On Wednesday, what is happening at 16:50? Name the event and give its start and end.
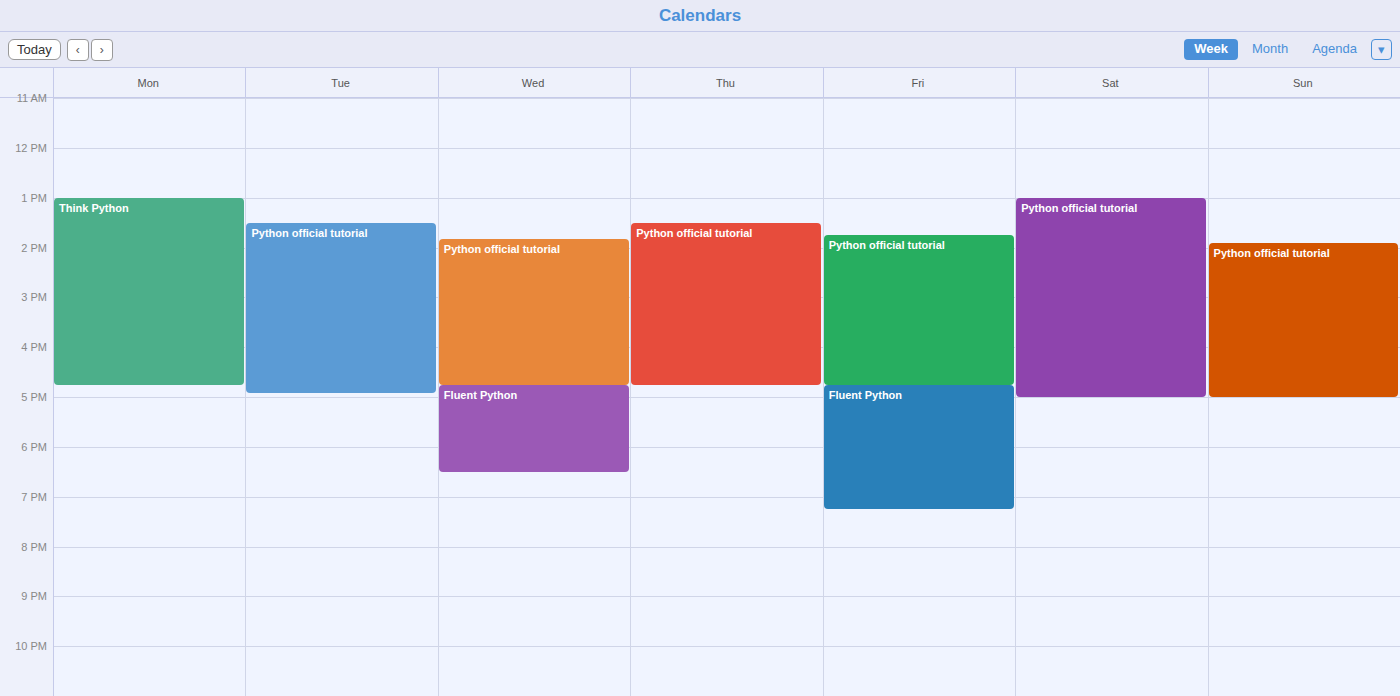
"Fluent Python", 16:45 to 18:30